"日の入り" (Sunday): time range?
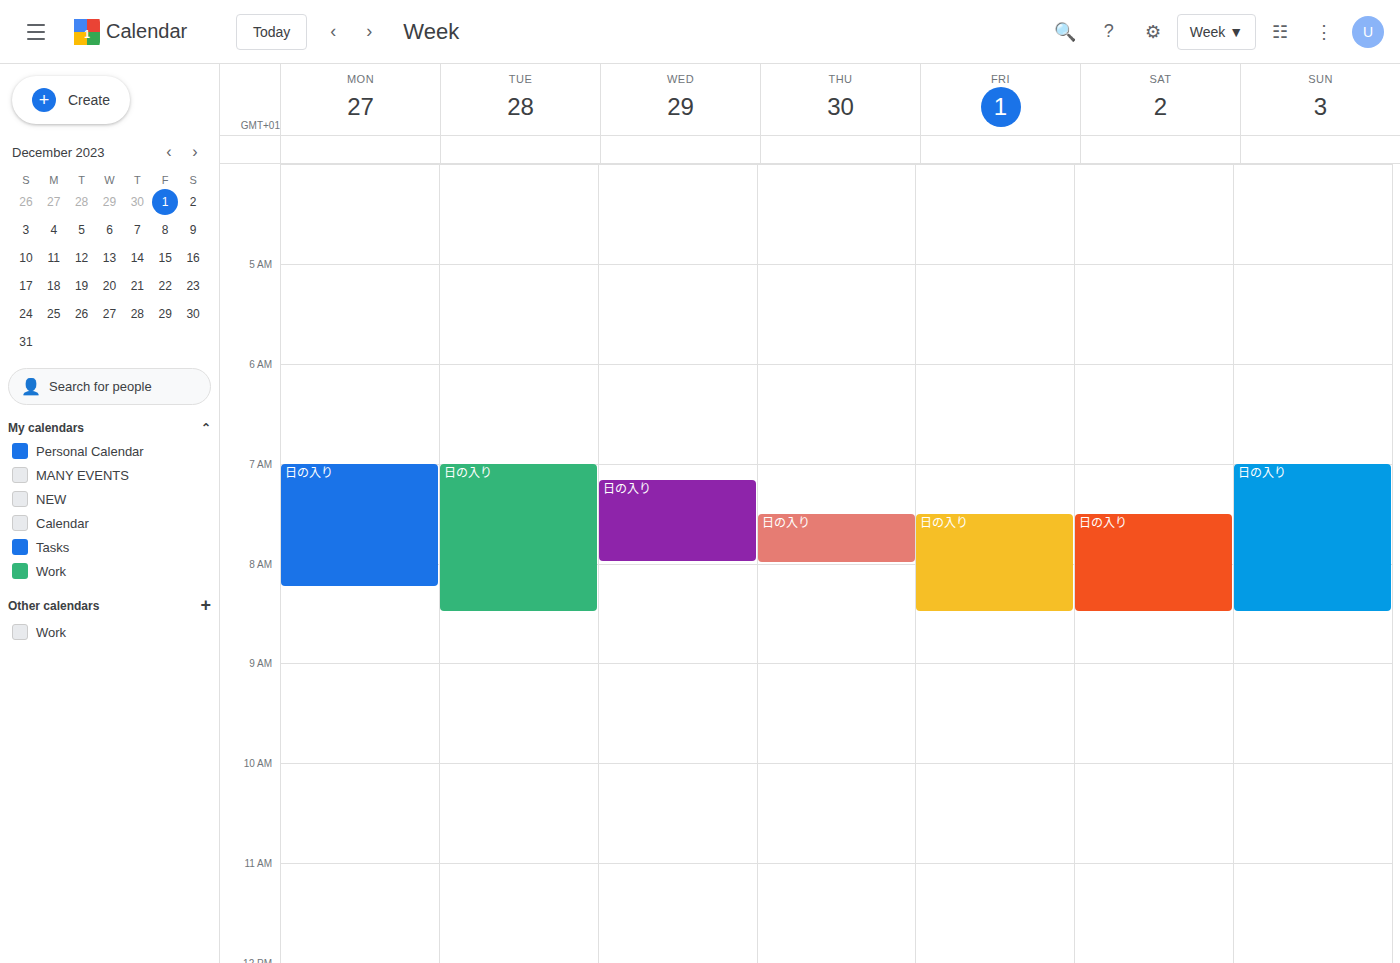
7:00 AM to 8:30 AM